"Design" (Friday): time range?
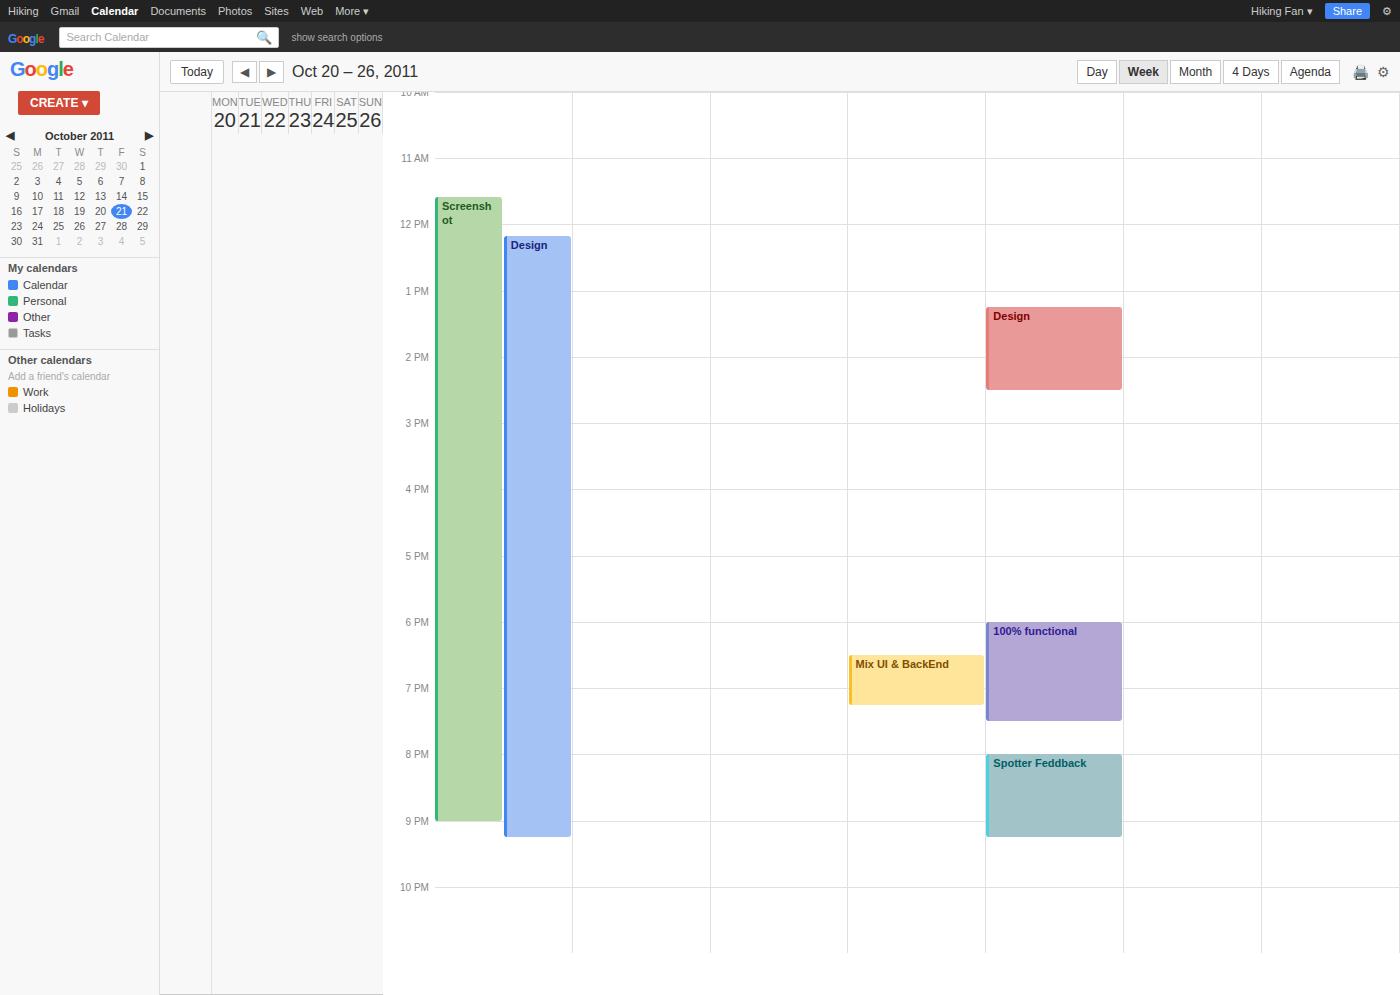
1:15 PM to 2:30 PM